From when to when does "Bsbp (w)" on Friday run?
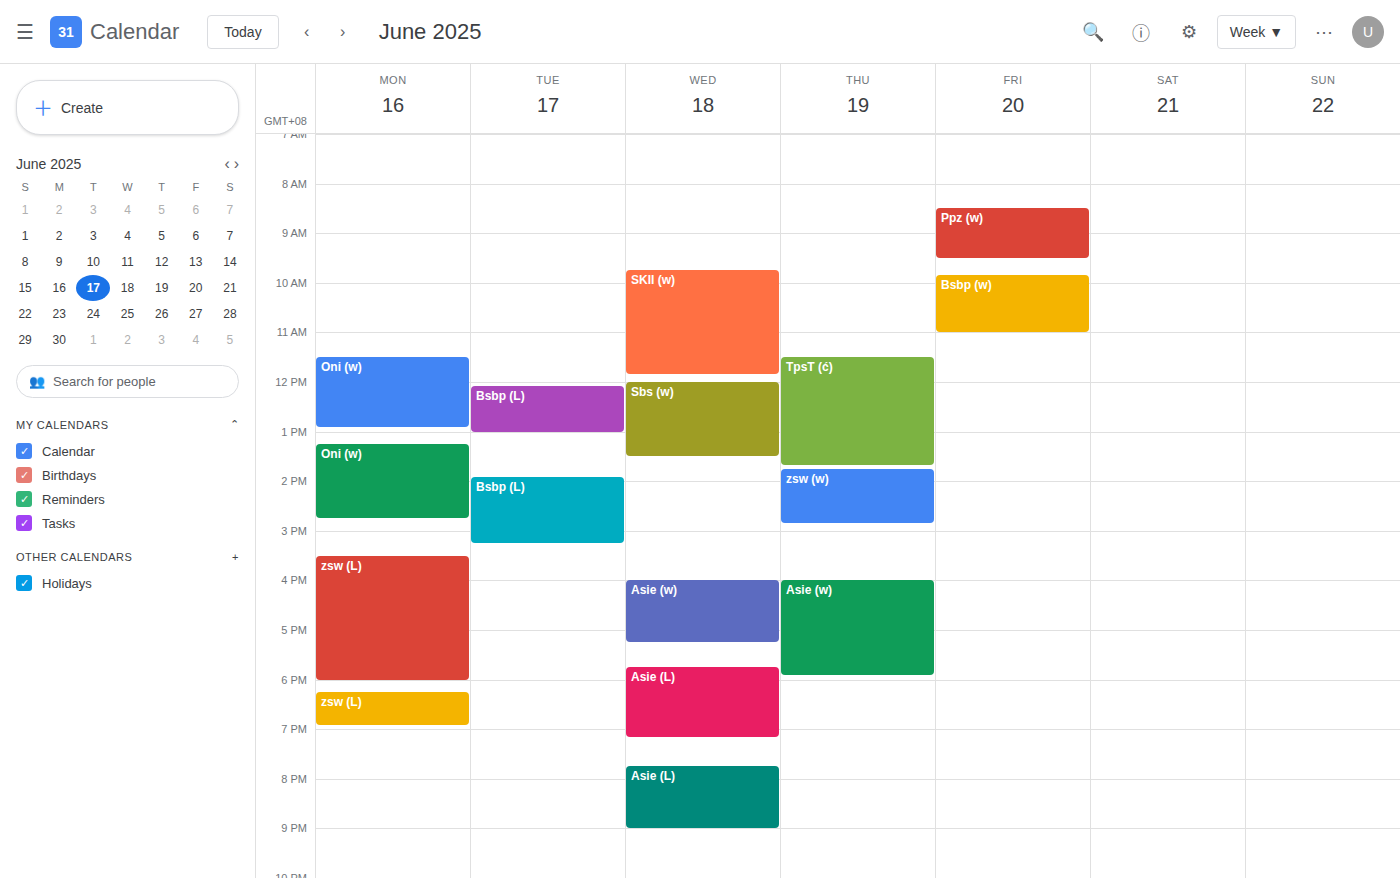
9:50 AM to 11:00 AM